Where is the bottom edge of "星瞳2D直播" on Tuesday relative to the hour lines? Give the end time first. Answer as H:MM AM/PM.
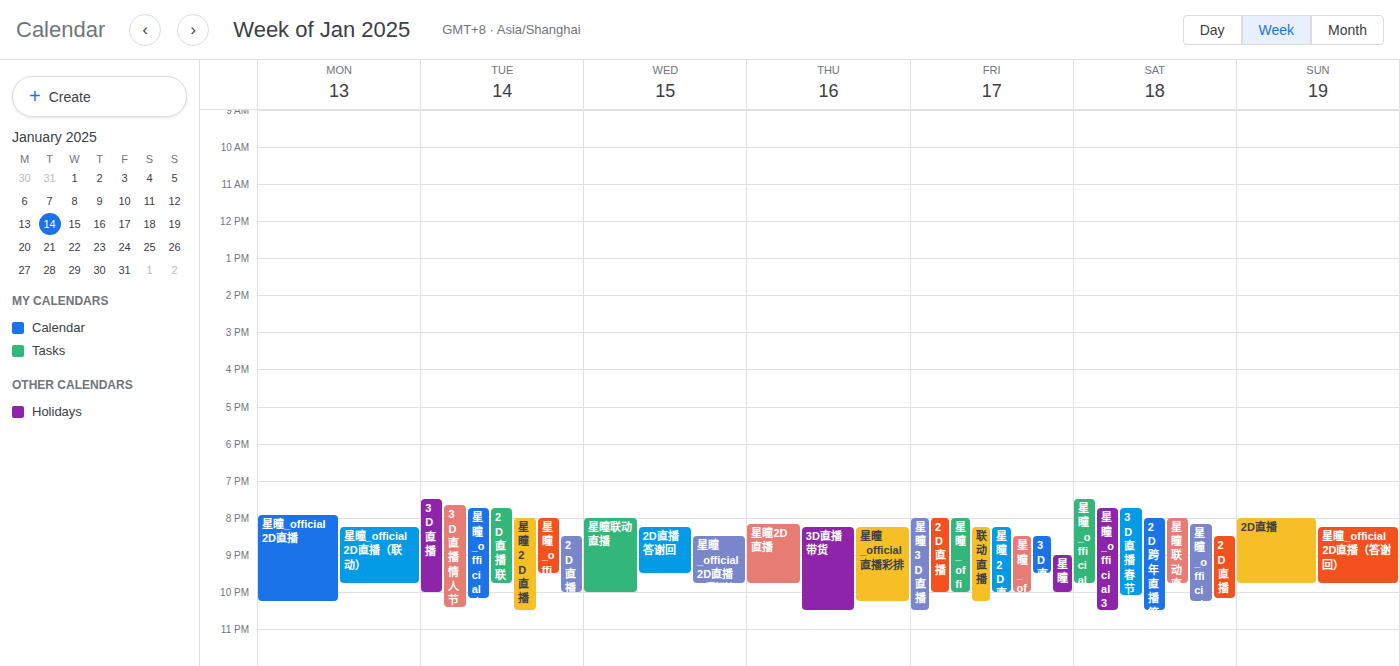
10:30 PM -- halfway between the 10 PM and 11 PM lines.